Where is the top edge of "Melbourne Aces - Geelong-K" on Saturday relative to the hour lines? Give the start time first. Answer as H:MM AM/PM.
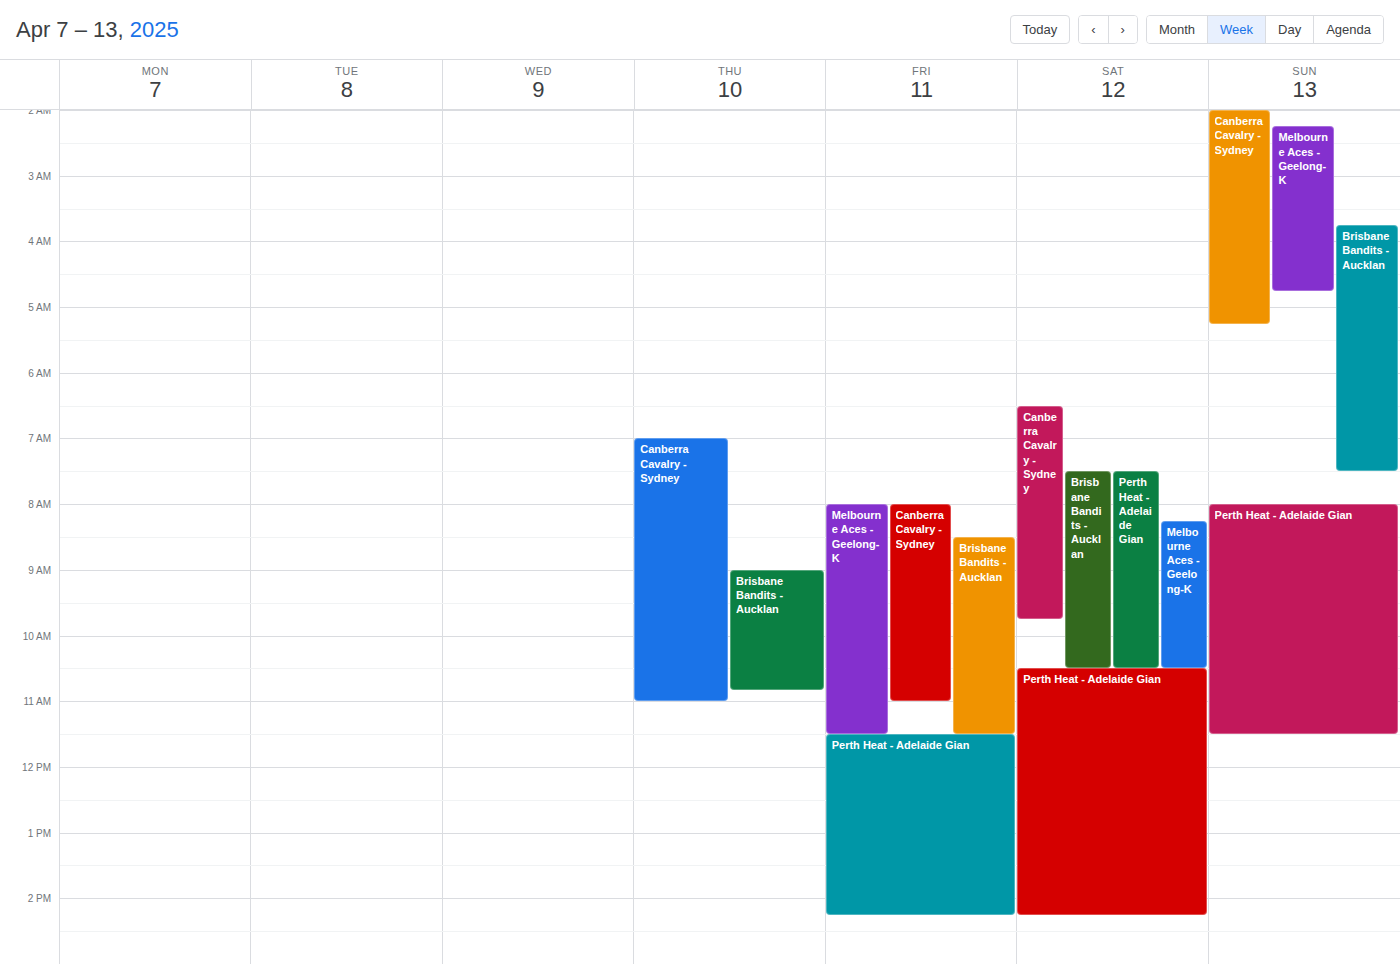
8:15 AM -- neither: a quarter of the way from the 8 AM line to the 9 AM line.